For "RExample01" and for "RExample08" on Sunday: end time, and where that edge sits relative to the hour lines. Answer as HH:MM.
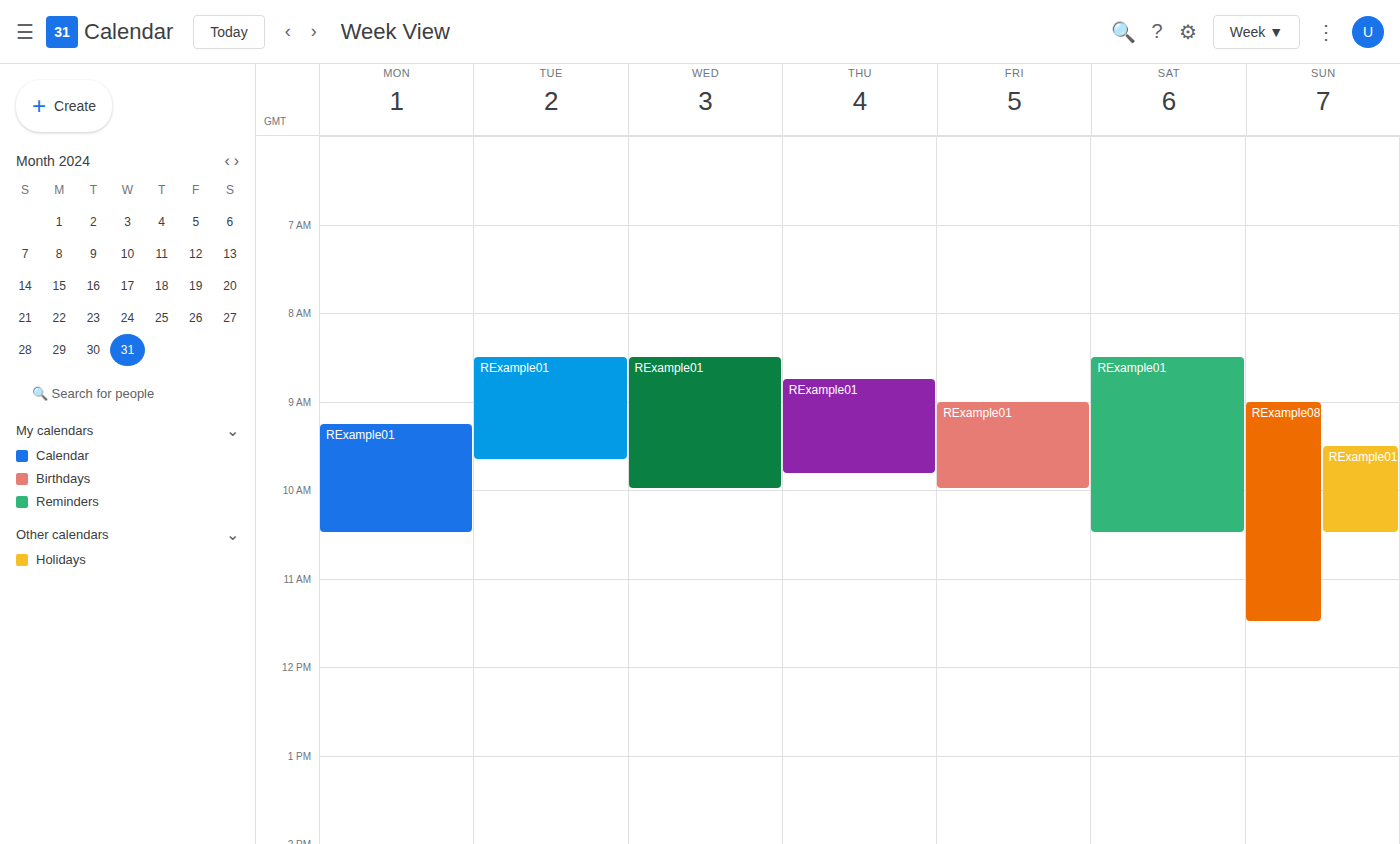
"RExample01": 10:30, halfway between the 10:00 and 11:00 lines. "RExample08": 11:30, halfway between the 11:00 and 12:00 lines.